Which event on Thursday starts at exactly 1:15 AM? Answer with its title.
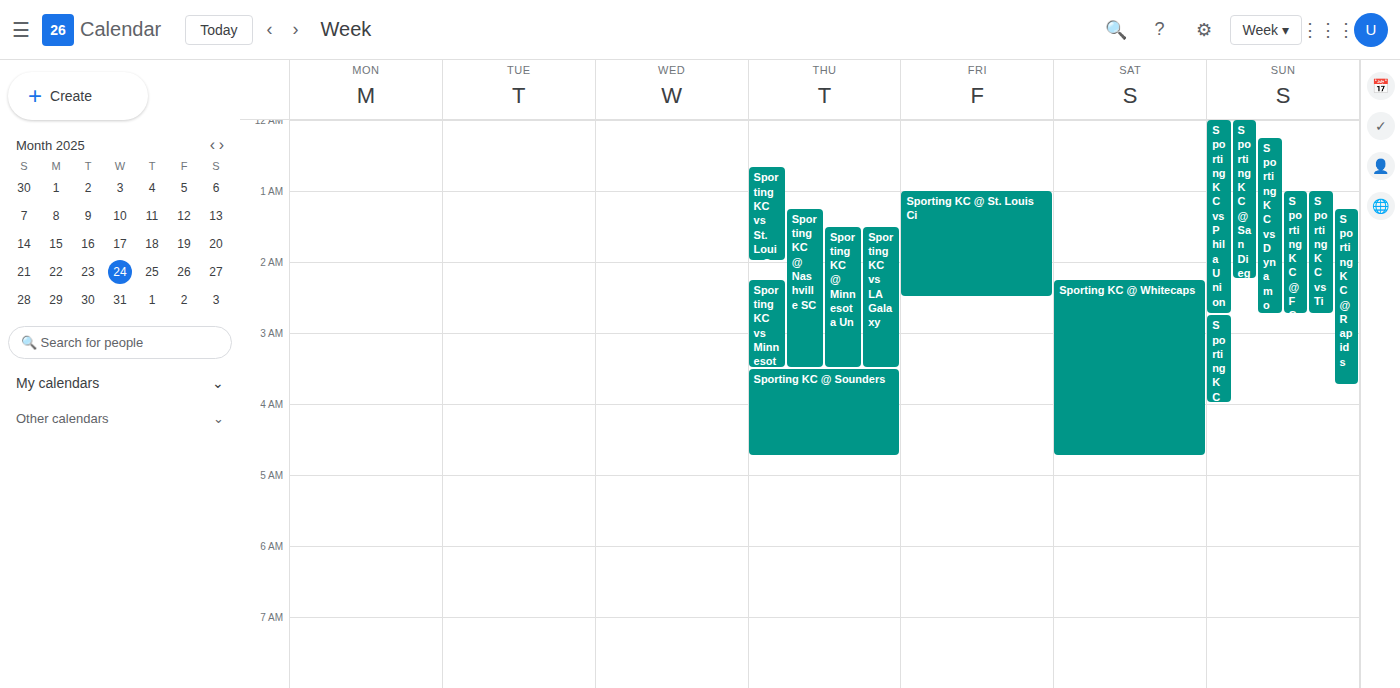
"Sporting KC @ Nashville SC"